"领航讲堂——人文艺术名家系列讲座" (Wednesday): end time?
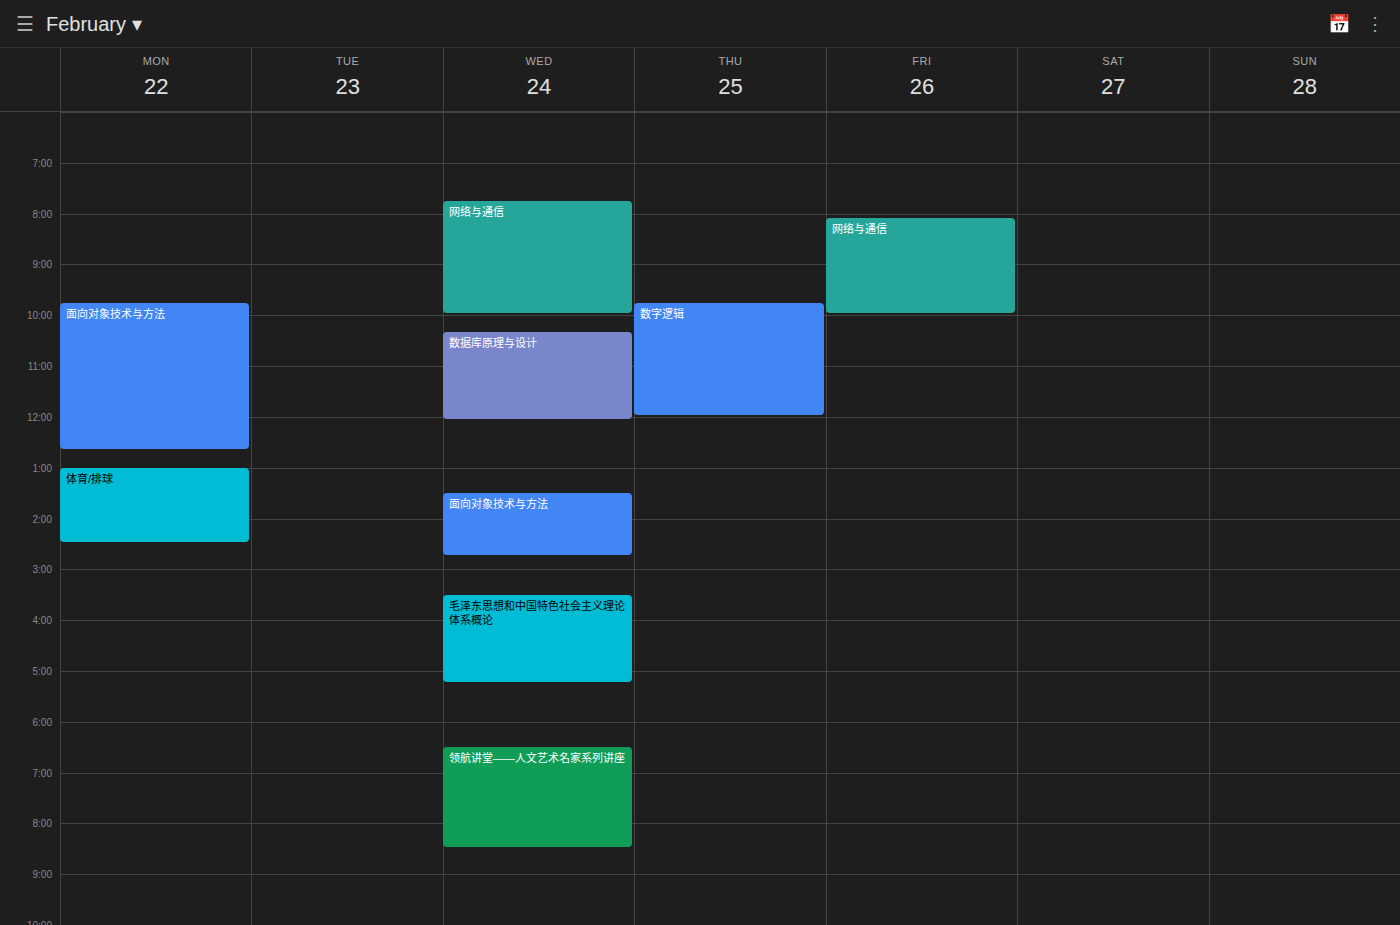
8:30 PM